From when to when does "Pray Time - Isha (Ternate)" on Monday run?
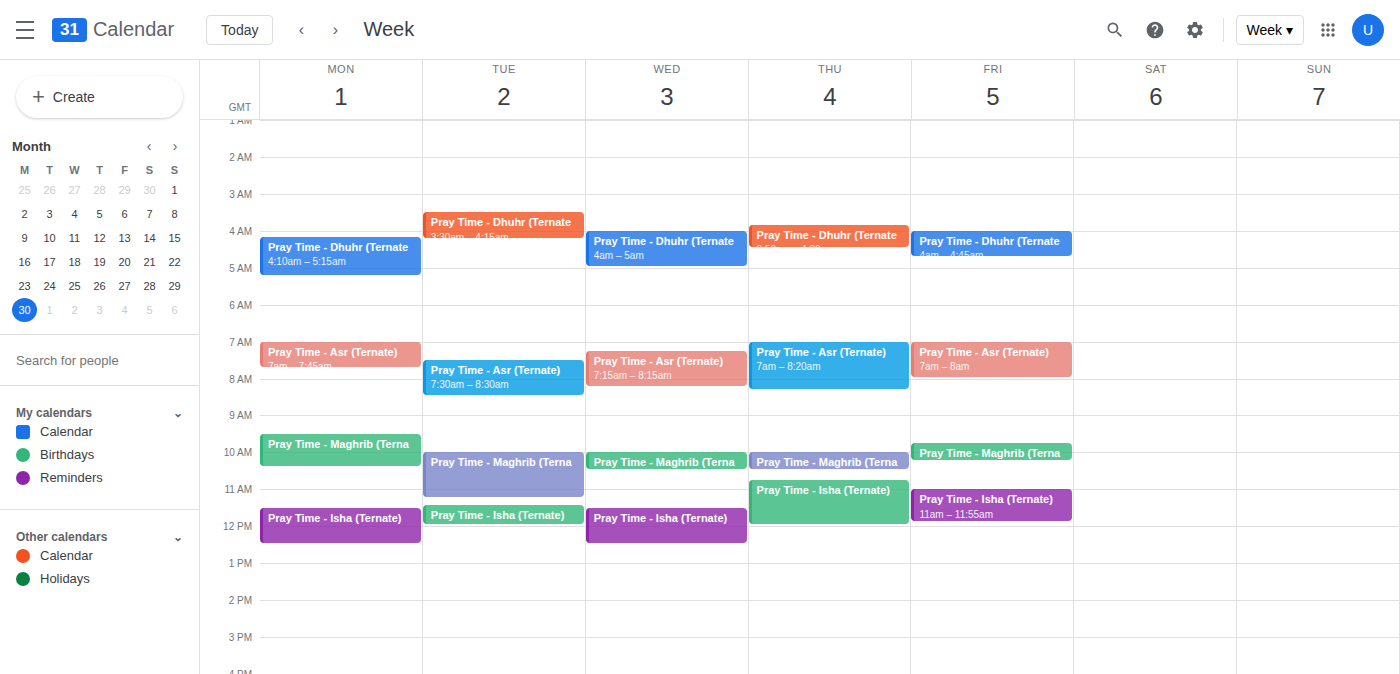
11:30 to 12:30